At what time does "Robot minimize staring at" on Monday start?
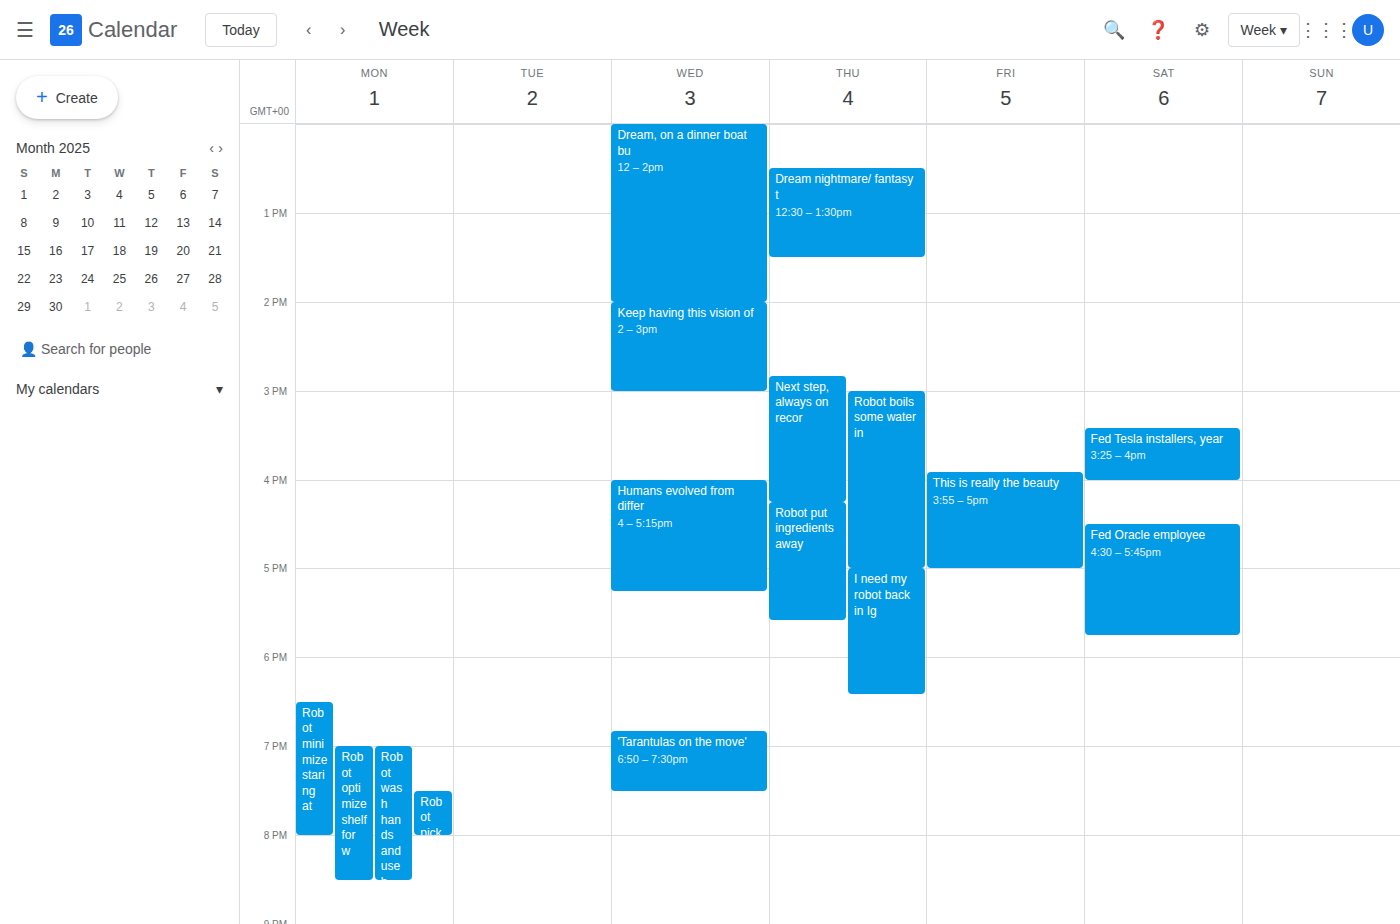
6:30 PM